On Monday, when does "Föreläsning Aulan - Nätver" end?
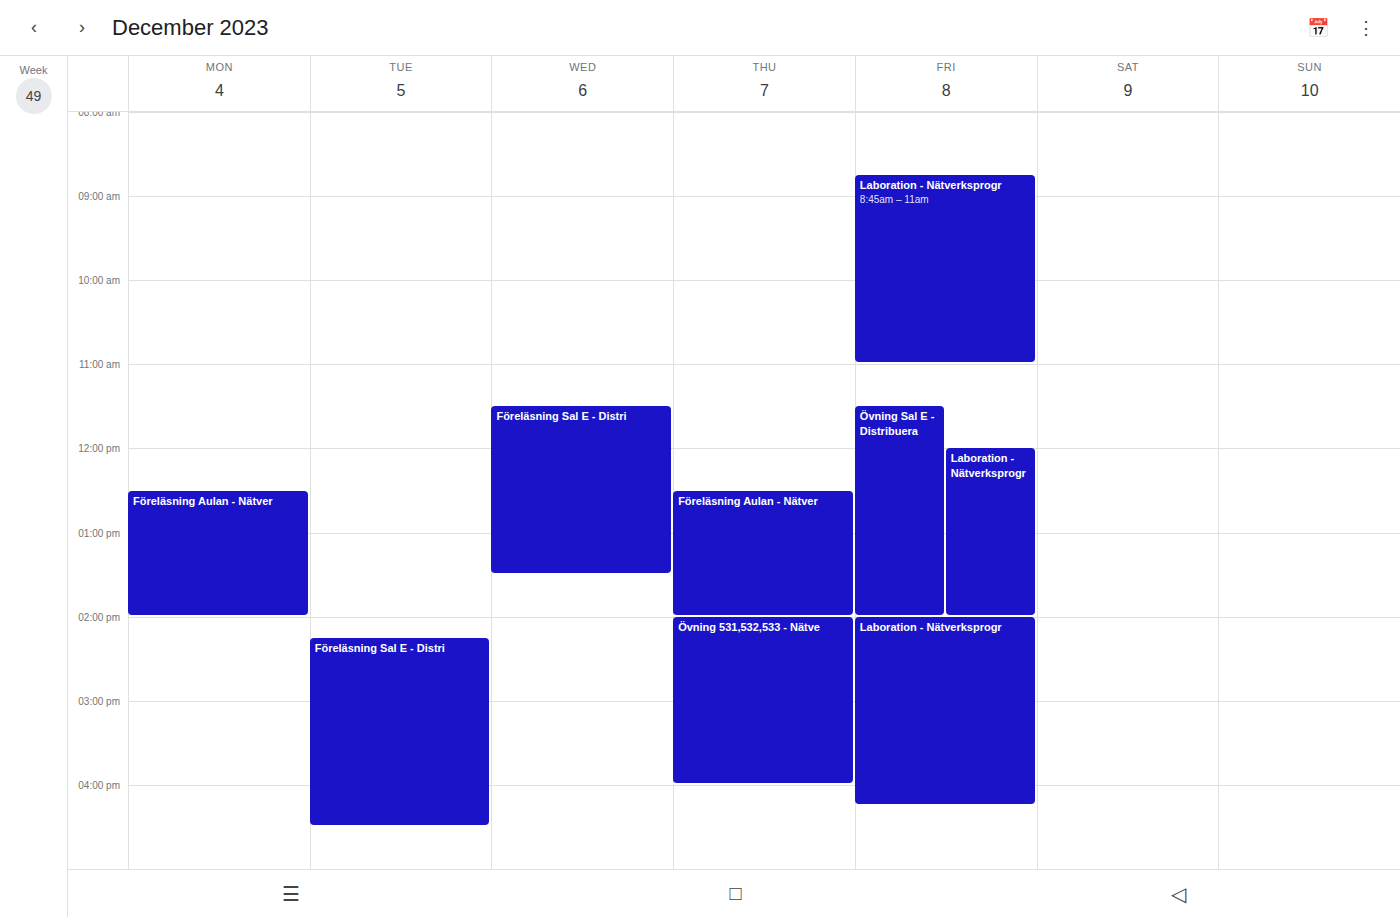
2:00 PM